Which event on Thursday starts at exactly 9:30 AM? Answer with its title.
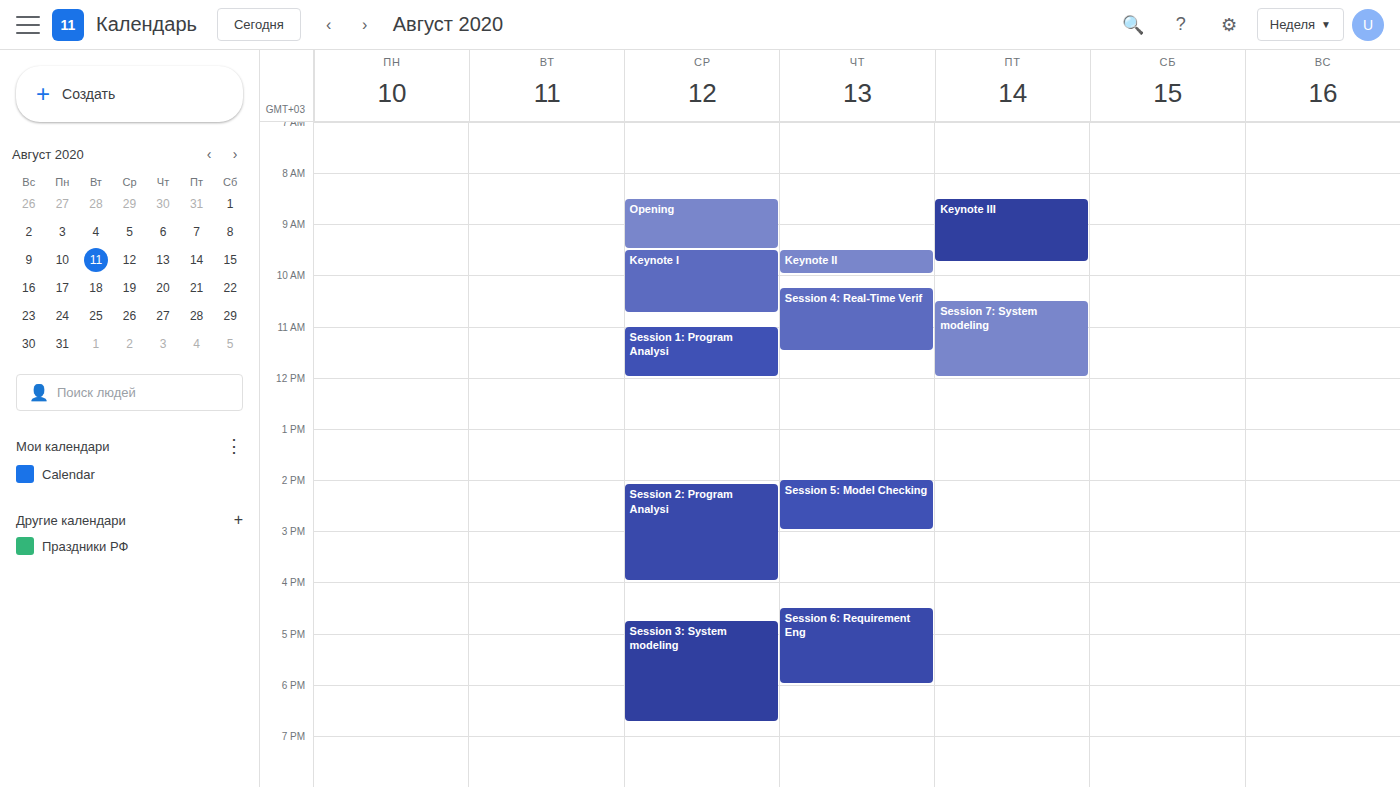
"Keynote II"